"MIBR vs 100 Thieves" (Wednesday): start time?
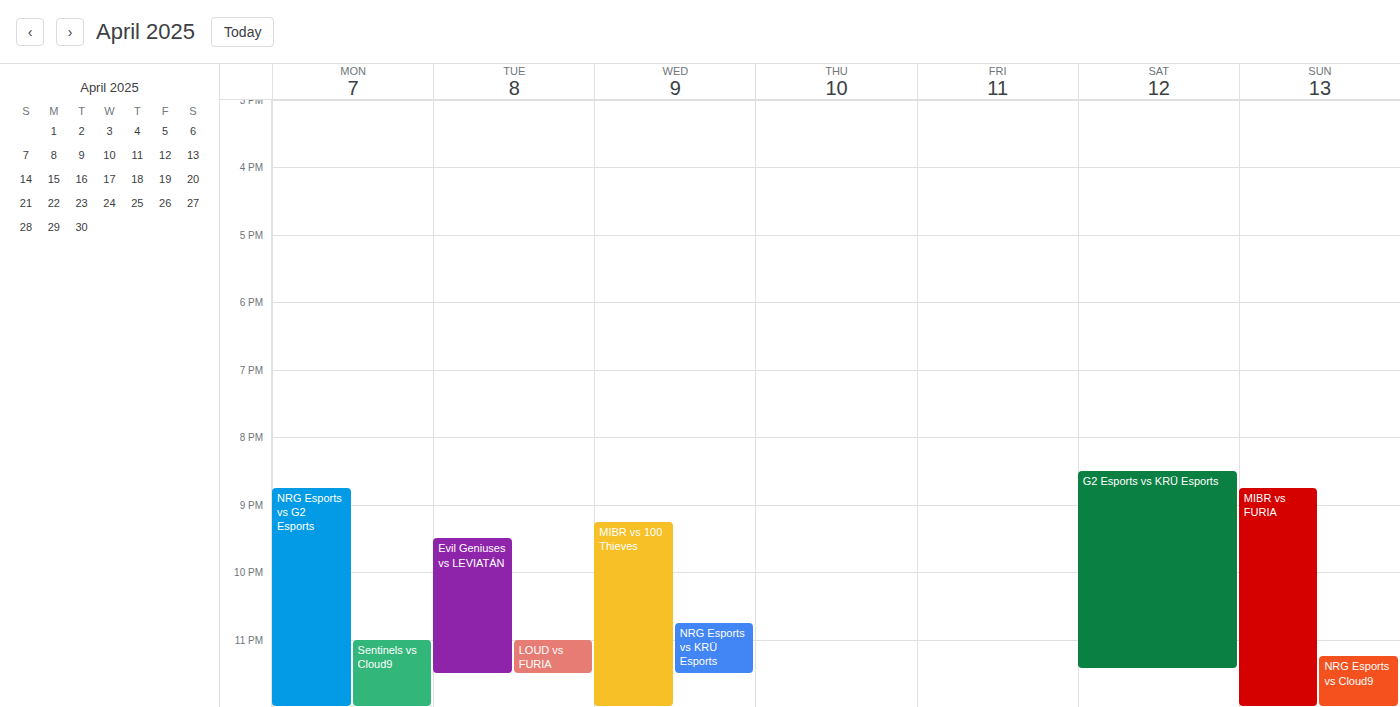
9:15 PM